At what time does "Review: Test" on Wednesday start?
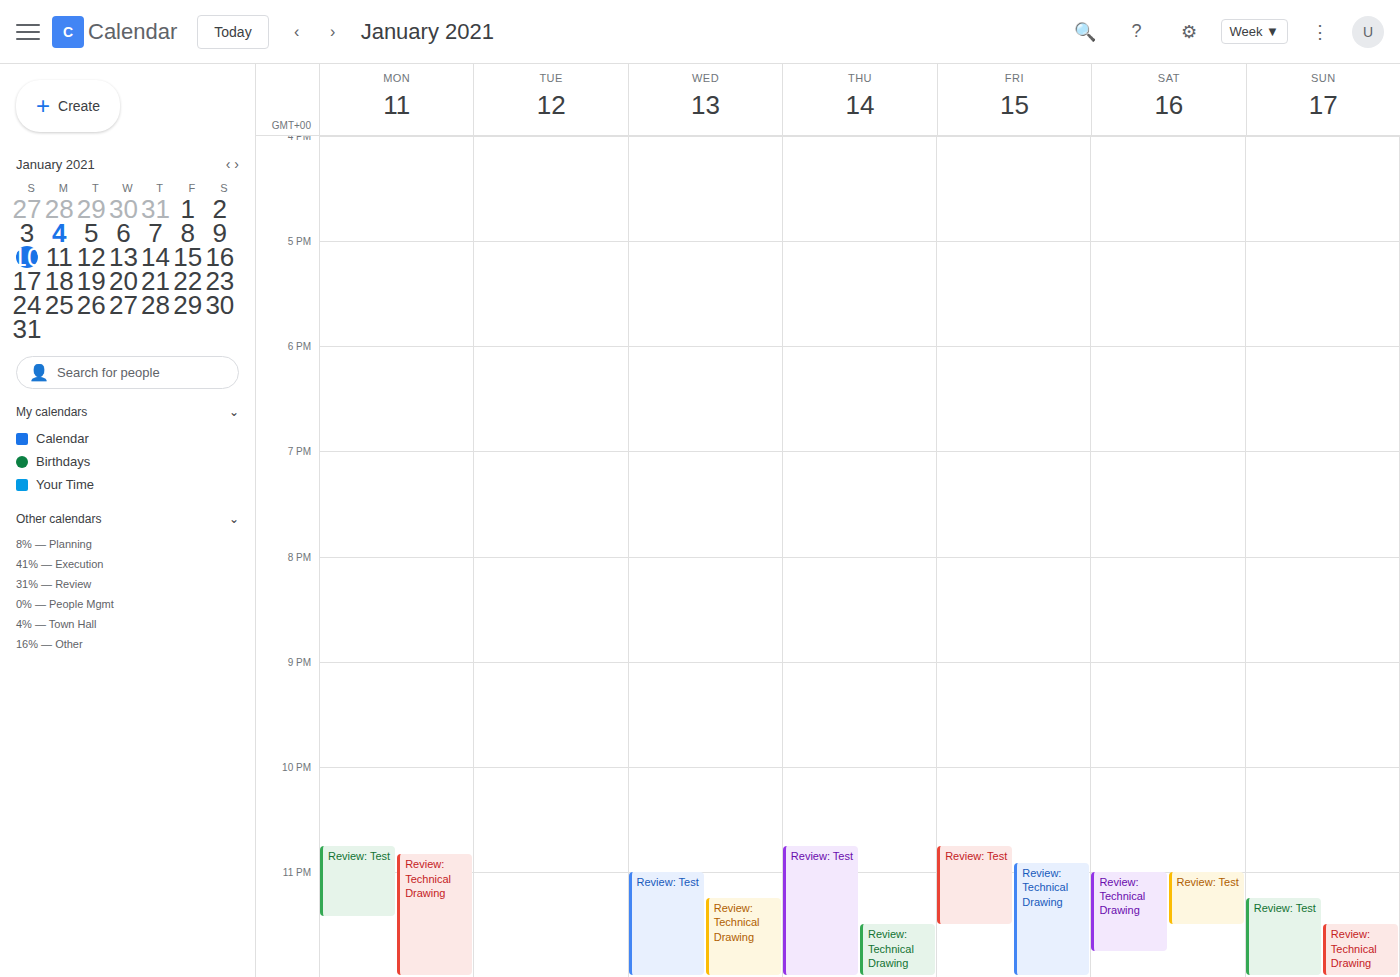
11:00 PM